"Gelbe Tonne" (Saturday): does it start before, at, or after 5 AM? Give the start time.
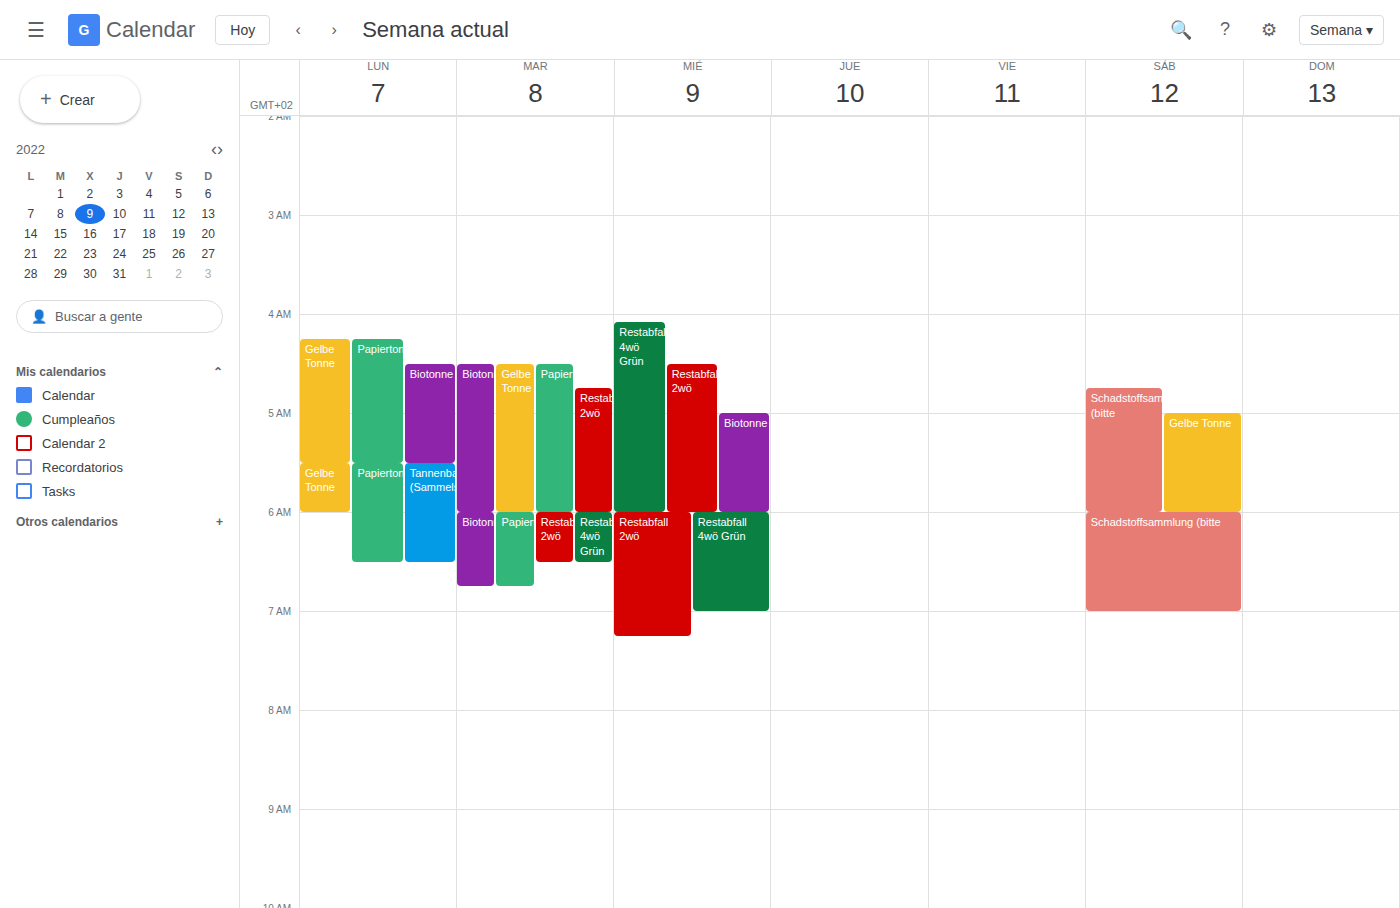
5:00 AM -- exactly at 5 AM, on the 5 AM line.